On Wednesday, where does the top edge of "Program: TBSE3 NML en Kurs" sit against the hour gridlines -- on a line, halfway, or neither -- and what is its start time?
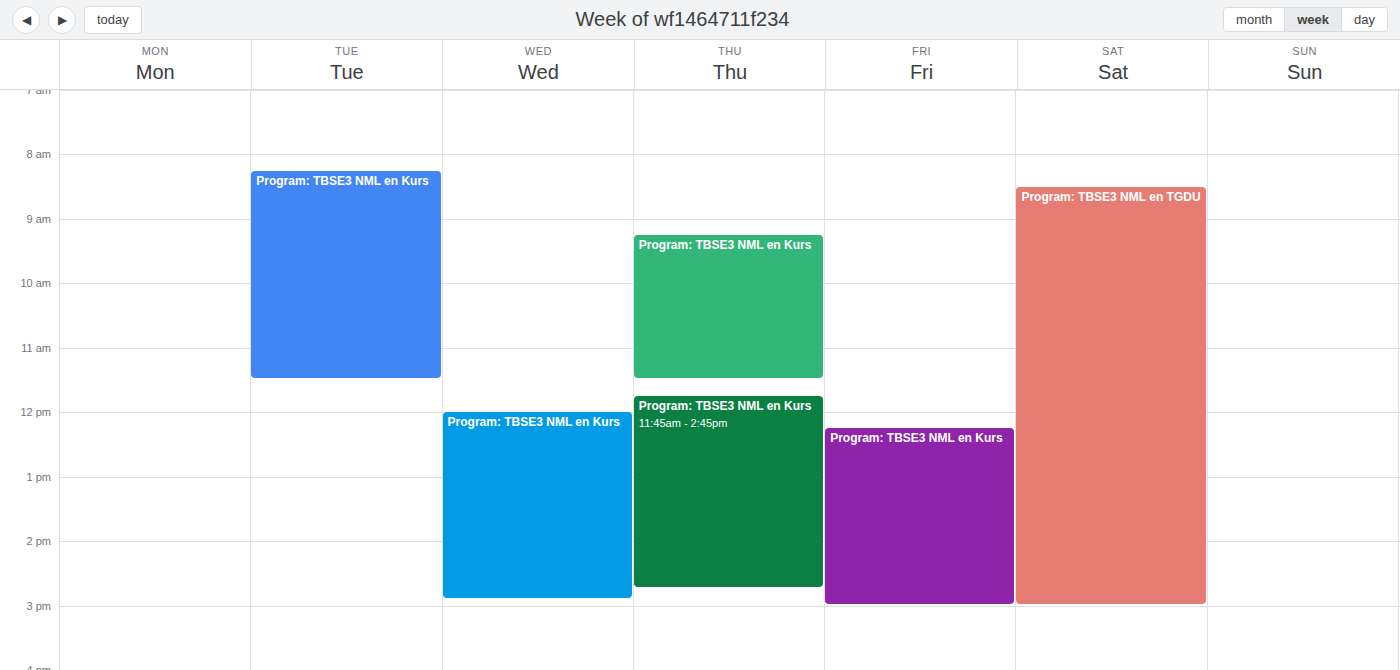
12:00 PM -- exactly on the 12 PM line.